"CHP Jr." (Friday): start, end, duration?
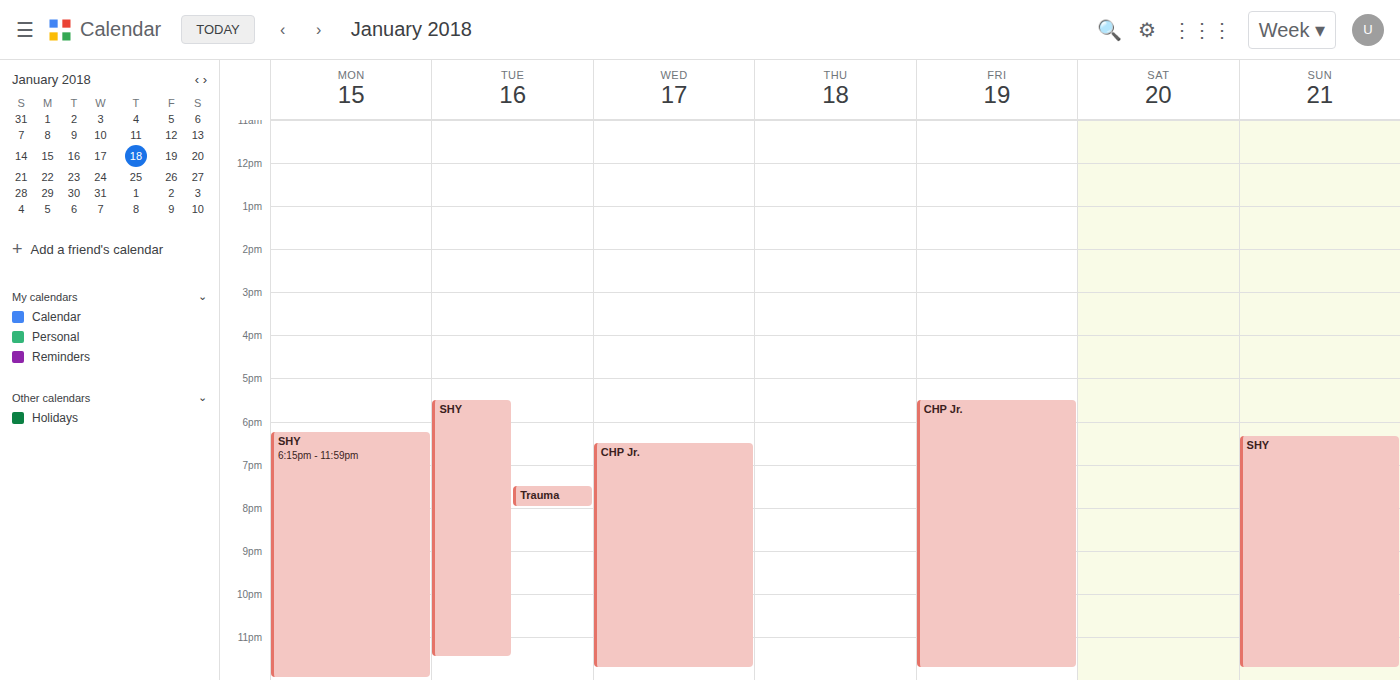
5:30 PM to 11:45 PM, 6 hours 15 minutes